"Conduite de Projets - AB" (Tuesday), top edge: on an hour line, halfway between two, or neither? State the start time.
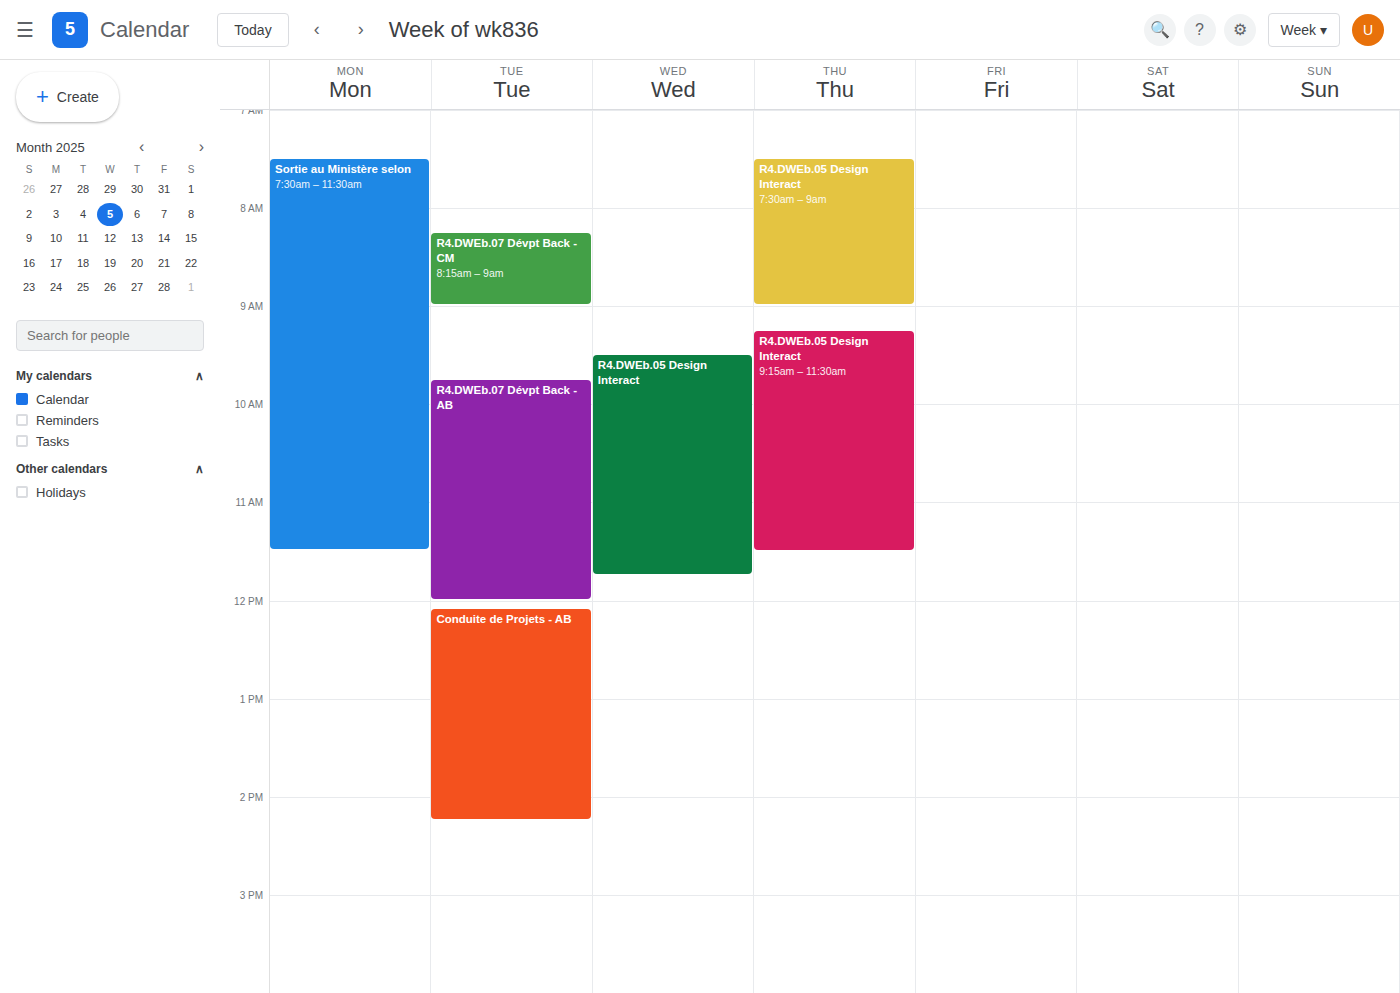
12:05 -- neither: 5 minutes below the 12:00 line and 55 minutes above the 13:00 line.